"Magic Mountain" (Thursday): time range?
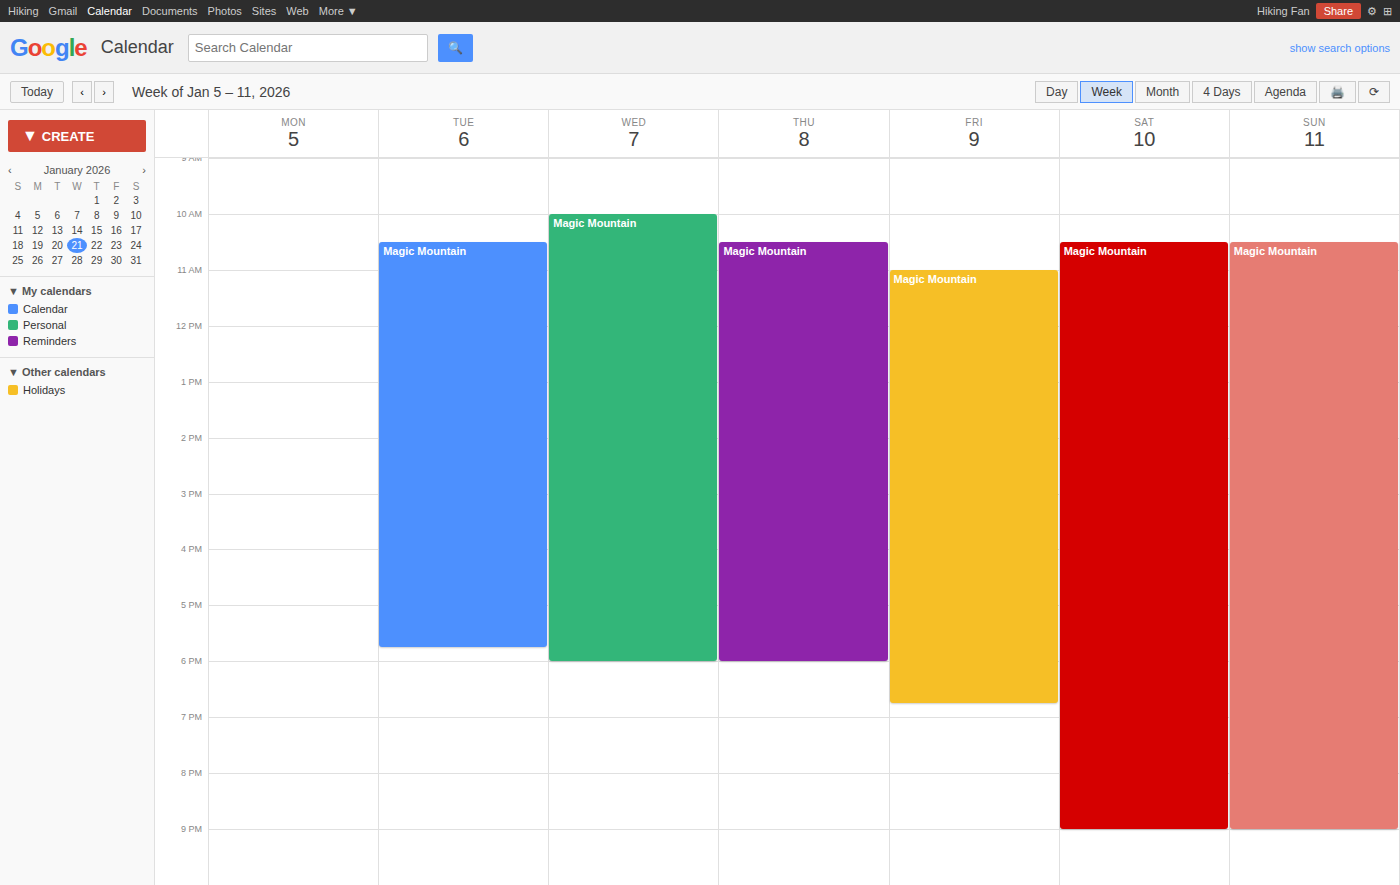
10:30 AM to 6:00 PM